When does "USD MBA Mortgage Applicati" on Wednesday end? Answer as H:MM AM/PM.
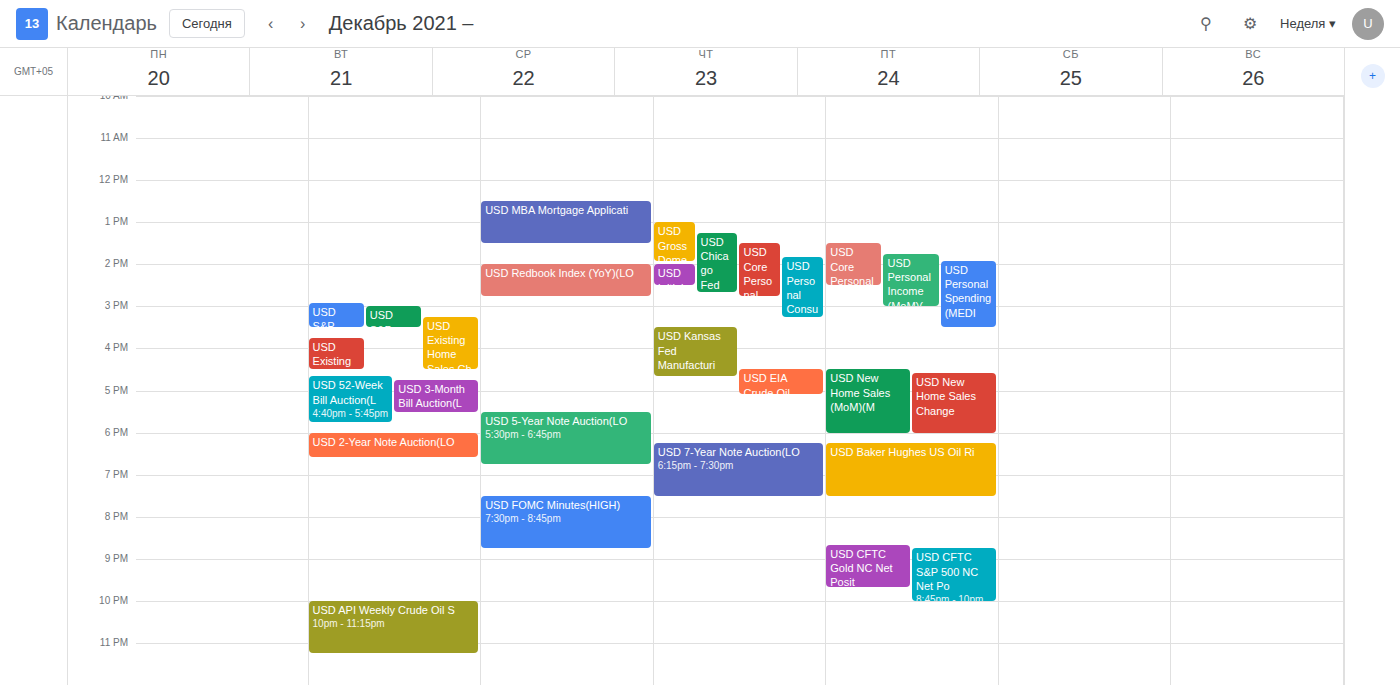
1:30 PM